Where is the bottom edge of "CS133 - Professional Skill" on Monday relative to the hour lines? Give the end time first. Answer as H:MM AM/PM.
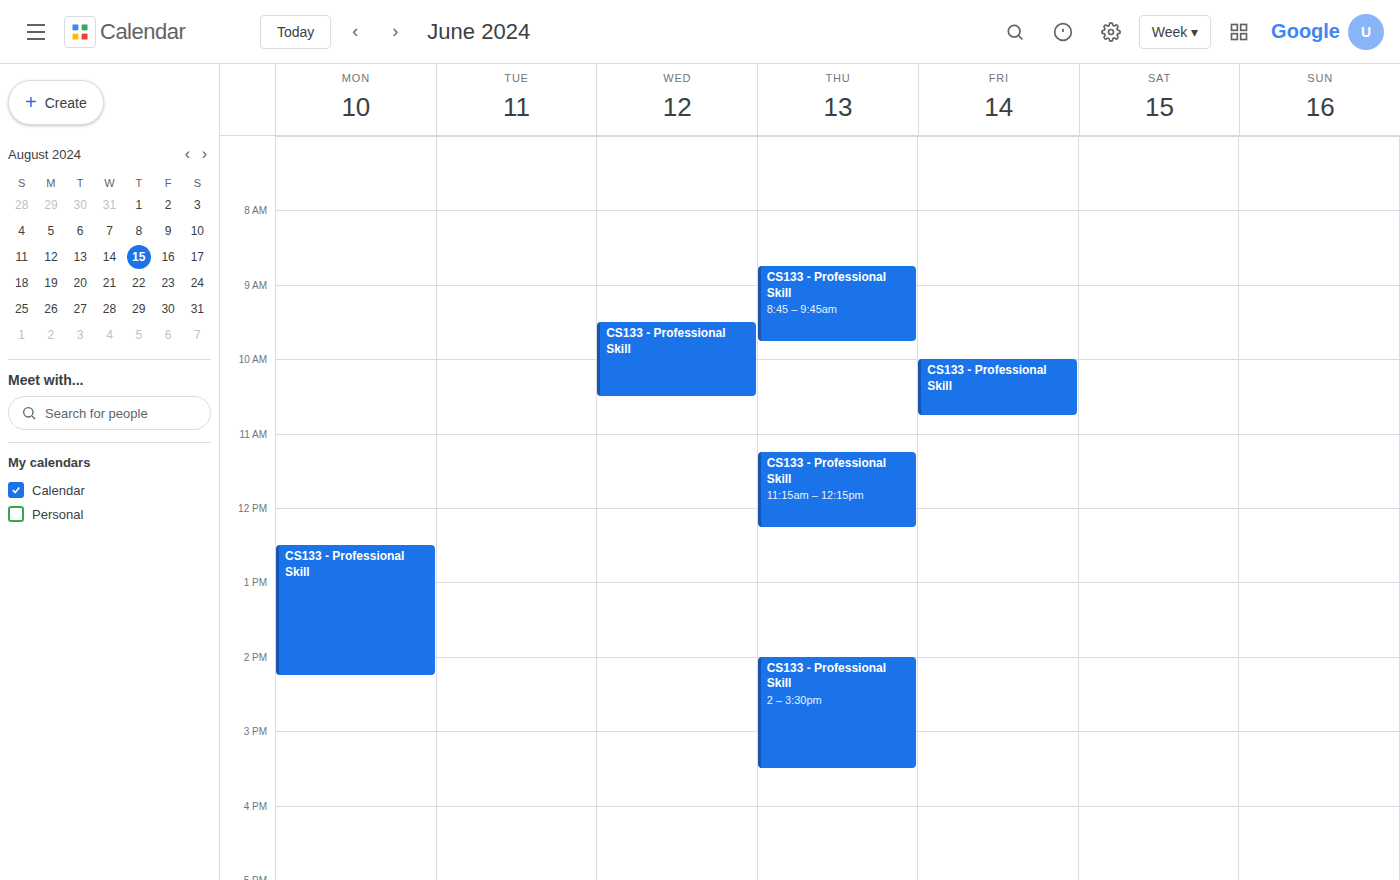
2:15 PM -- neither: a quarter of the way from the 2 PM line to the 3 PM line.